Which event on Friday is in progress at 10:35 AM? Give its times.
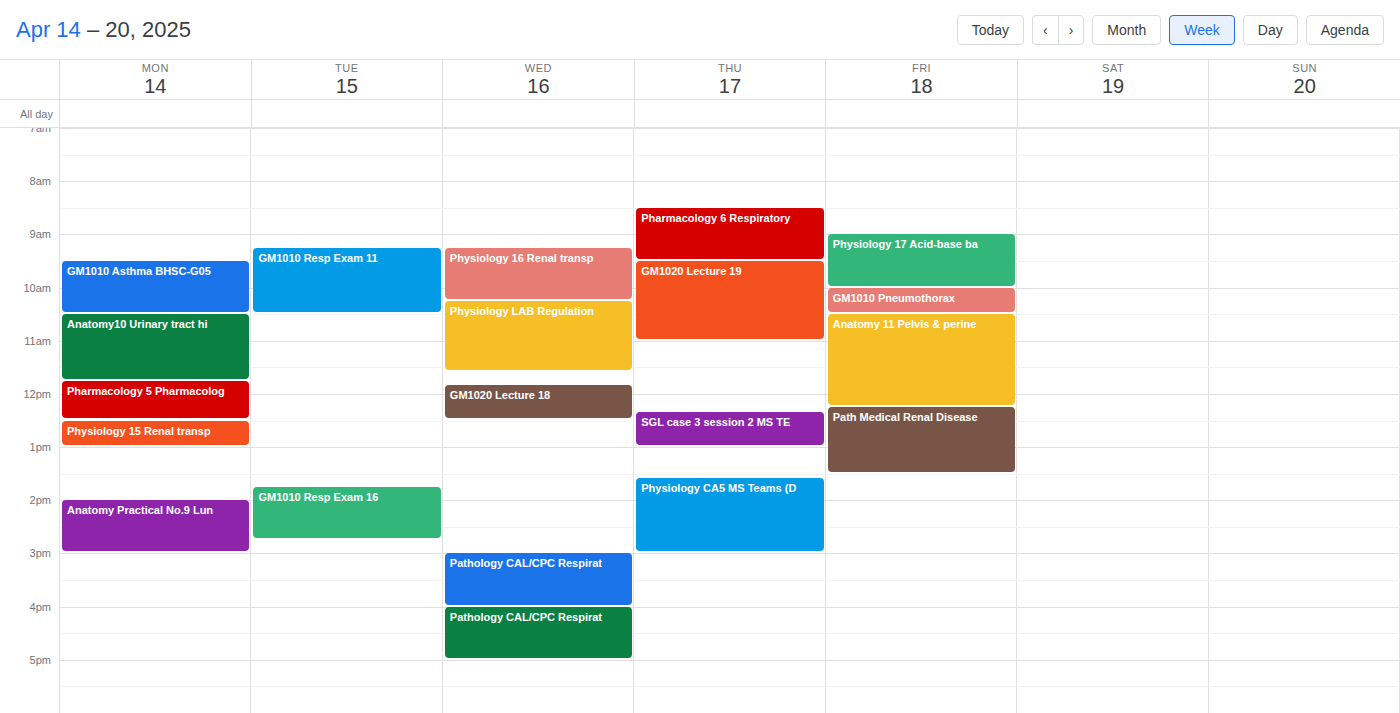
"Anatomy 11 Pelvis & perine", 10:30 AM to 12:15 PM